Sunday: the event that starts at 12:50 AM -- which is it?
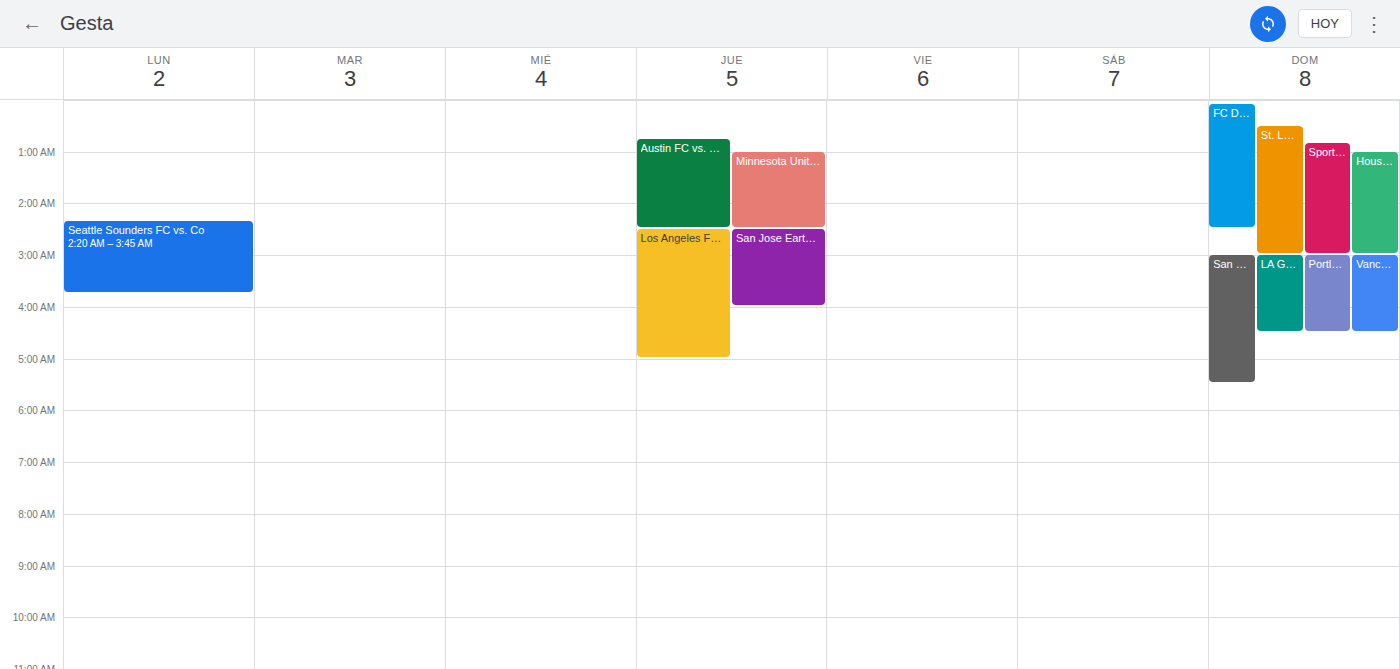
"Sporting Kansas City vs. C"